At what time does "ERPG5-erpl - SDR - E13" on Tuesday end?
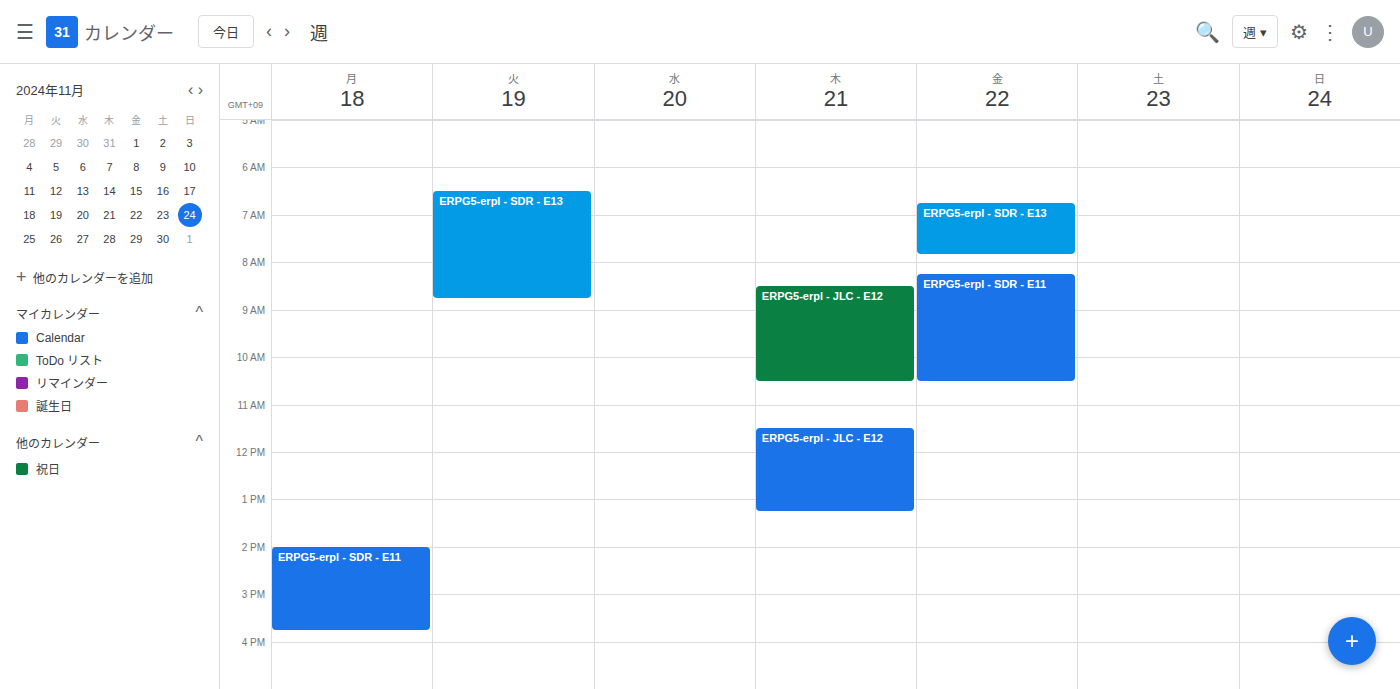
8:45 AM